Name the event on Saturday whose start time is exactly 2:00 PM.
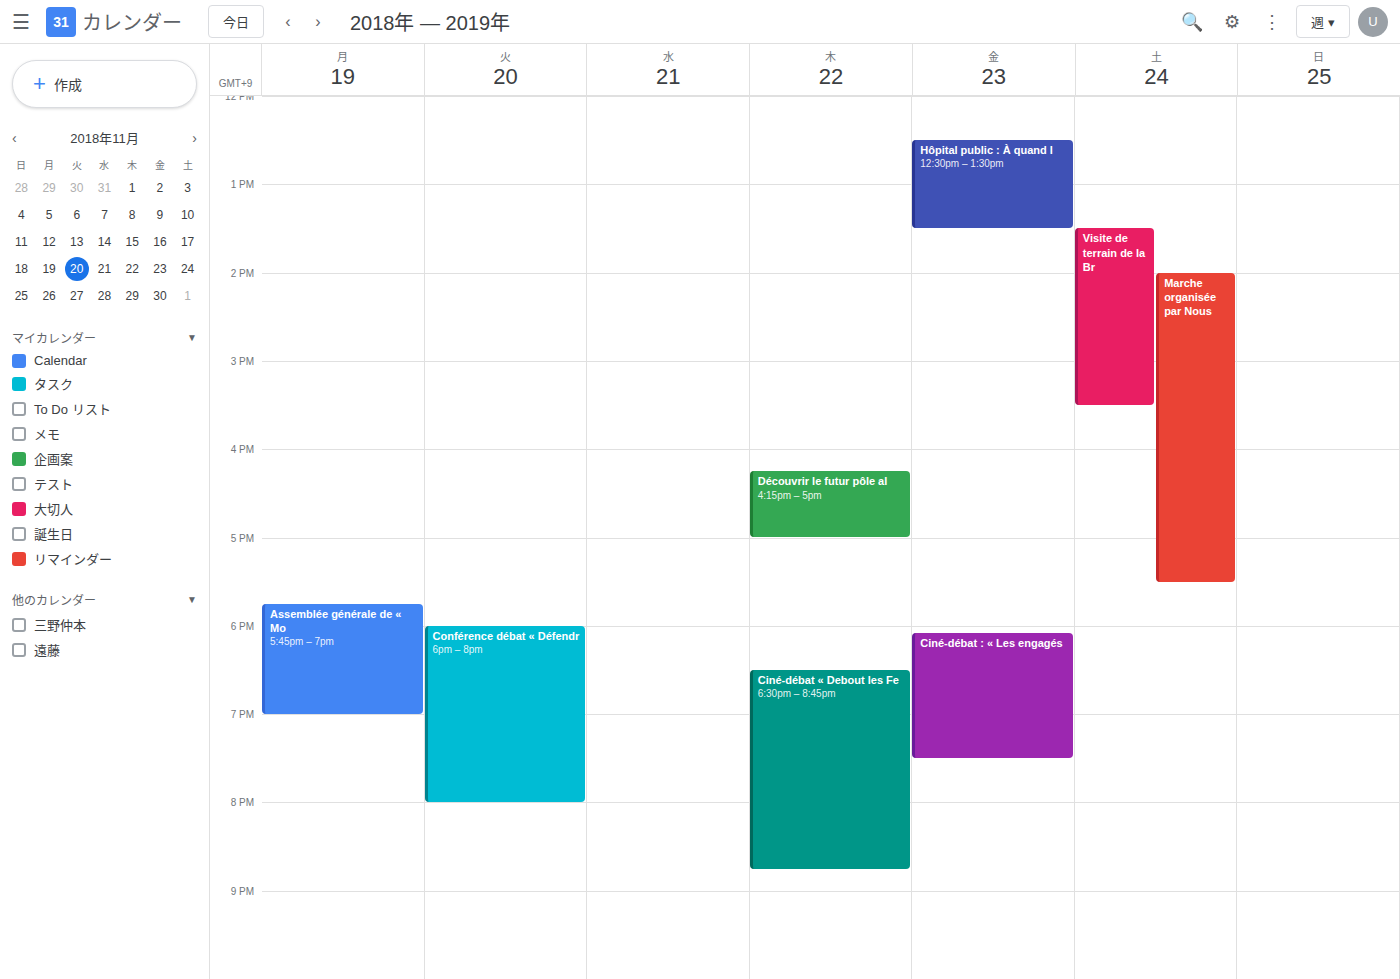
"Marche organisée par Nous"